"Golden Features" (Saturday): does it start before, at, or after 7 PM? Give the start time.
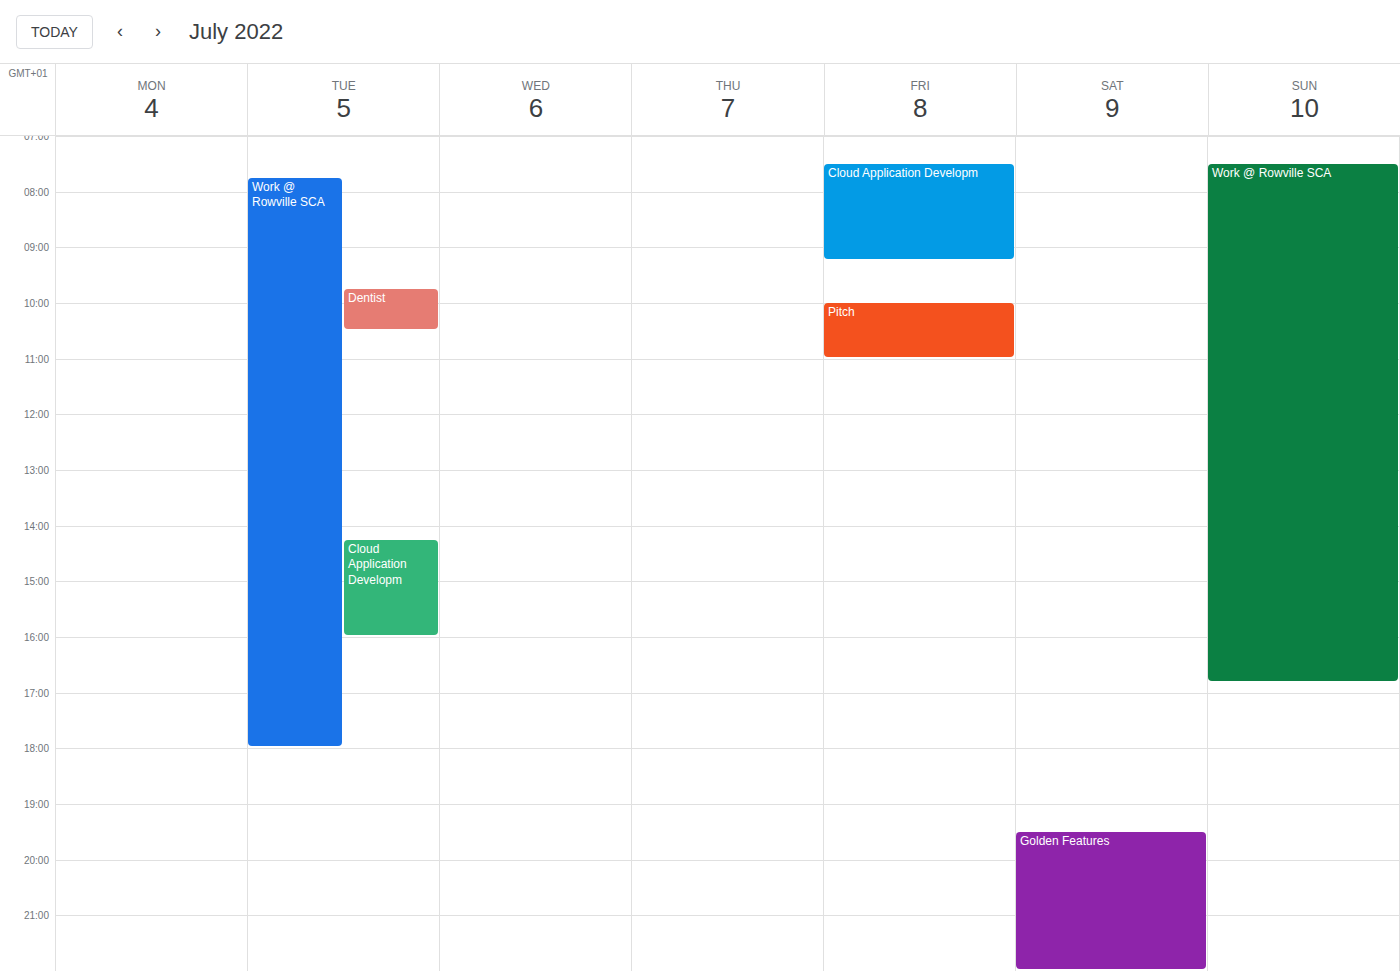
7:30 PM -- after 7 PM, 30 minutes below the 7 PM line.